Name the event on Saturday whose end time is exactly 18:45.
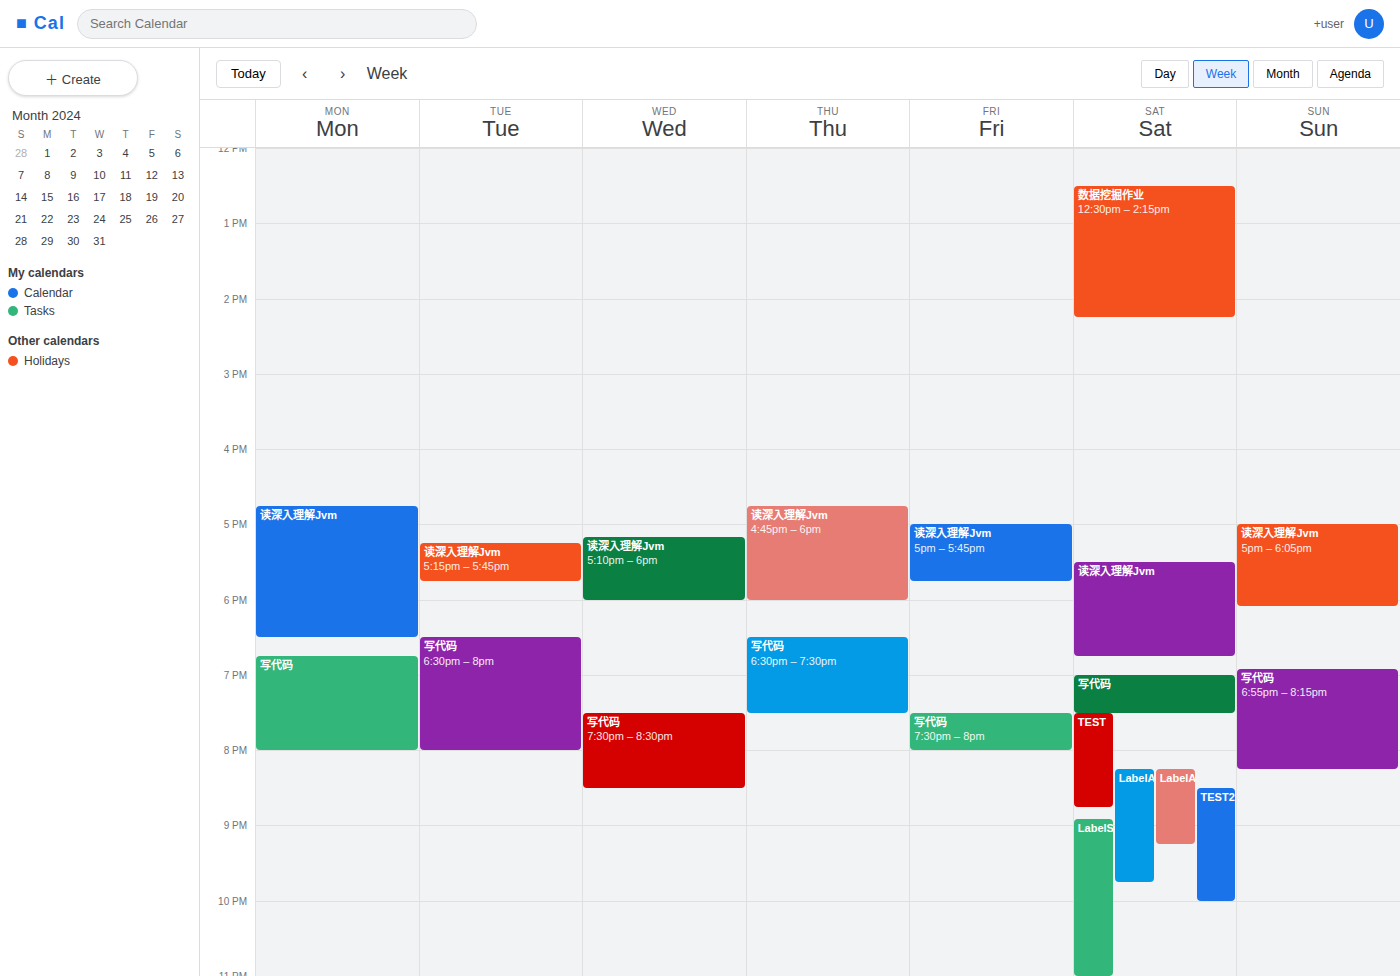
"读深入理解Jvm"